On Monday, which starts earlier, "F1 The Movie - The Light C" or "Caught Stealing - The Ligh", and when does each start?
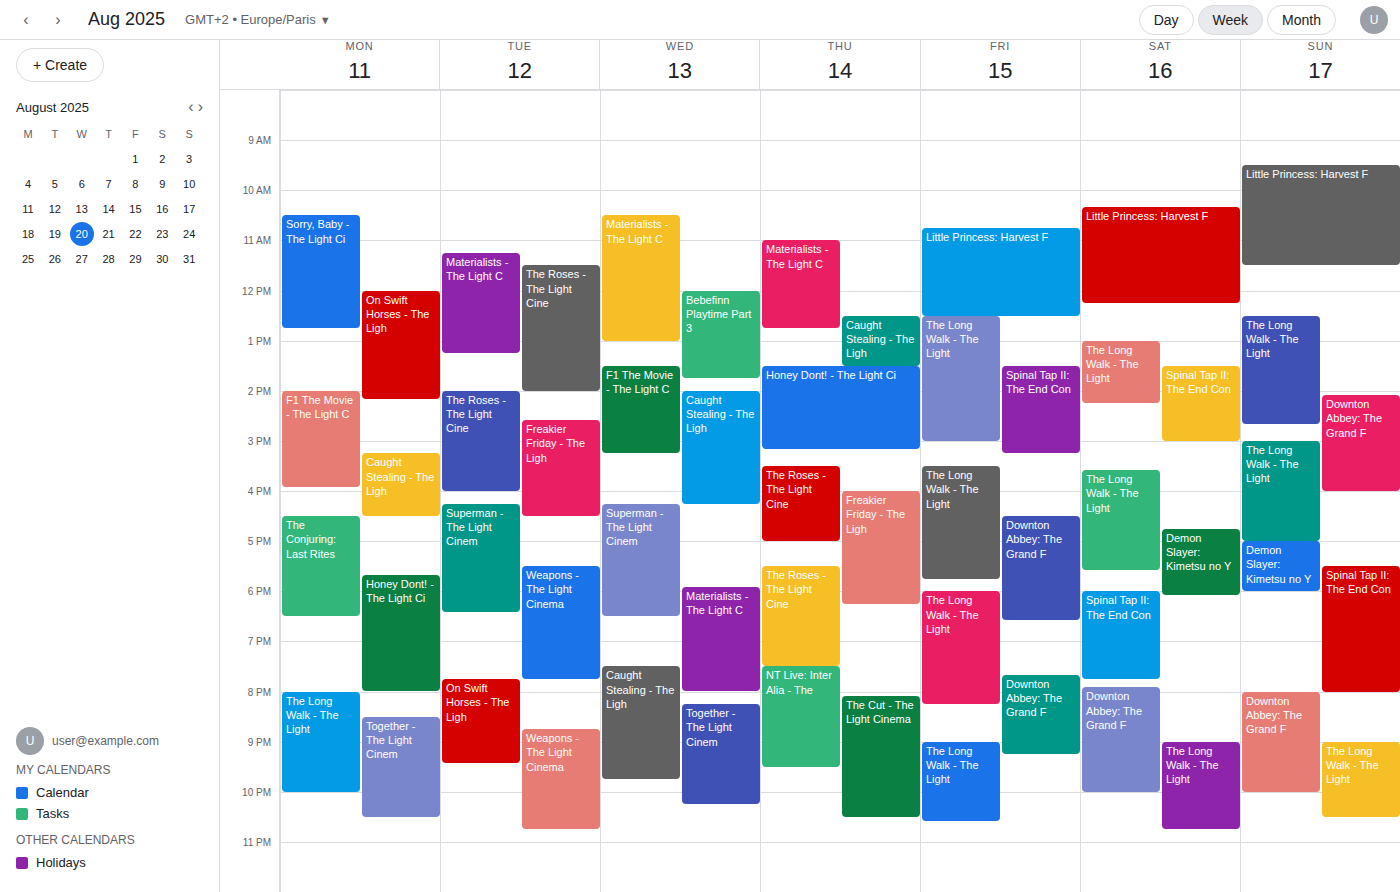
"F1 The Movie - The Light C" 2:00 PM; "Caught Stealing - The Ligh" 3:15 PM.